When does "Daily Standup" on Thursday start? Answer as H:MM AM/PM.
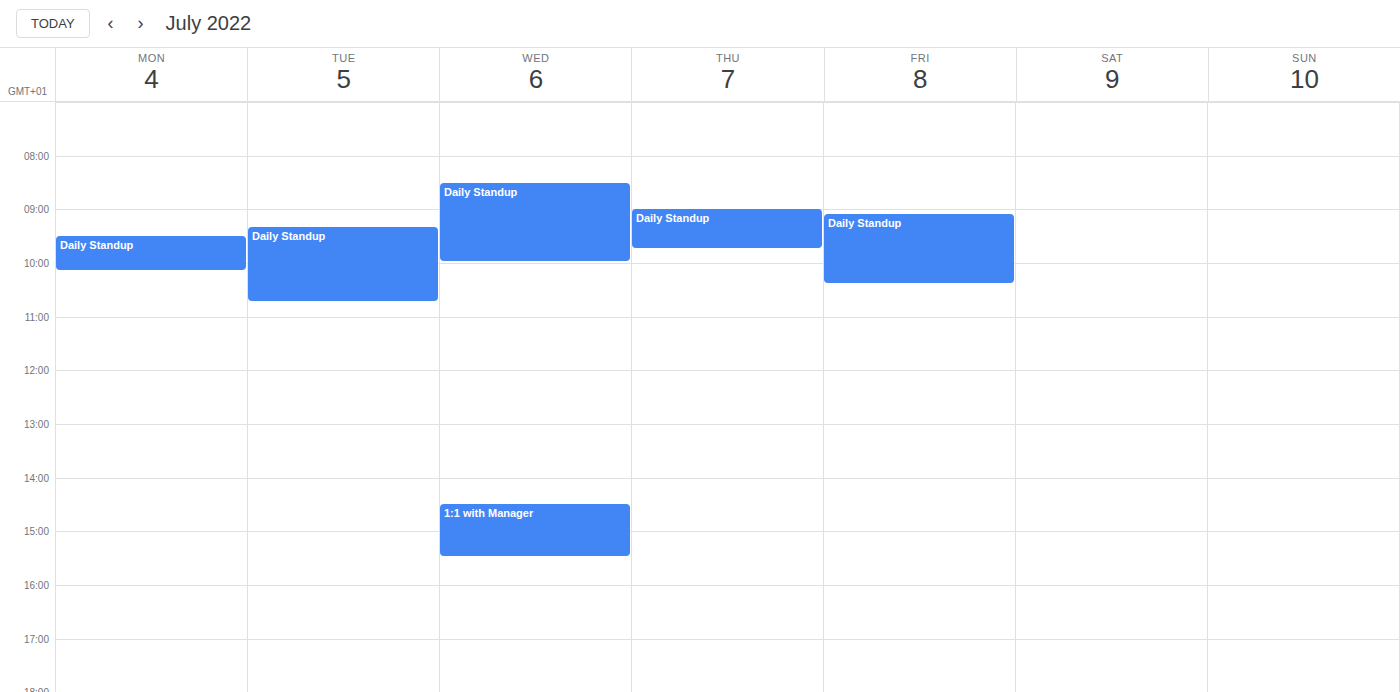
9:00 AM